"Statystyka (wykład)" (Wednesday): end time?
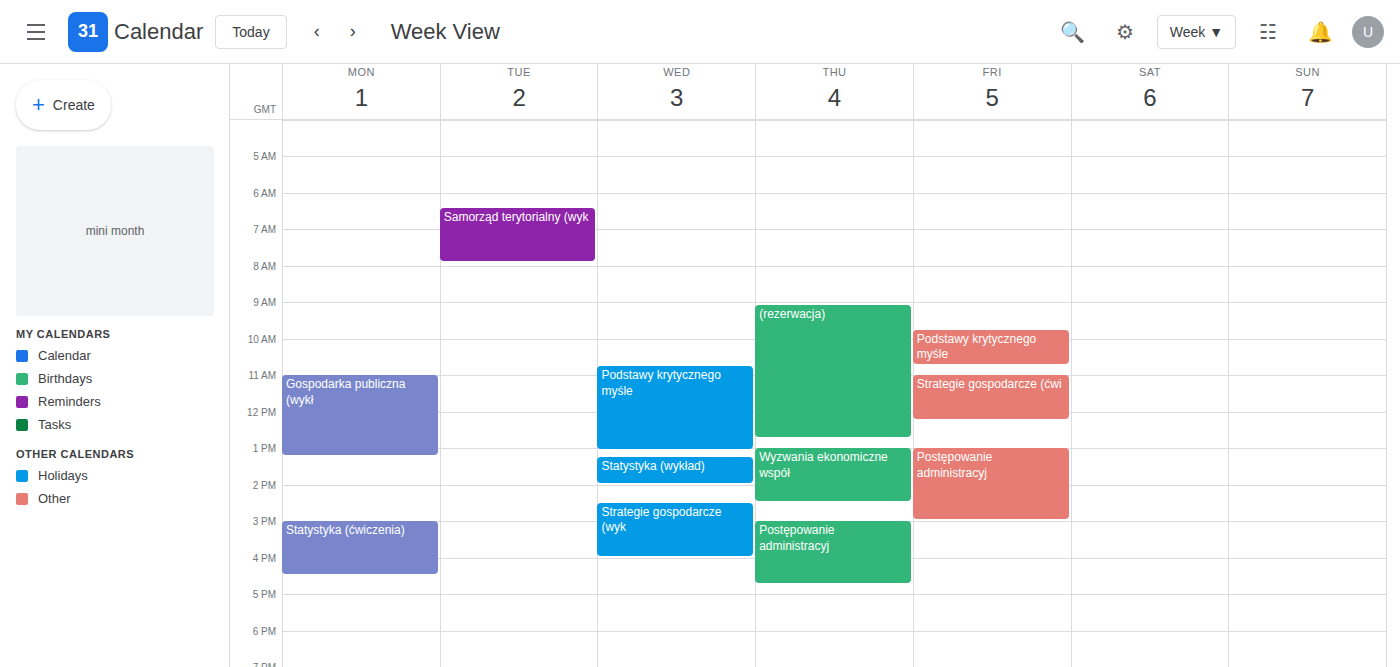
14:00